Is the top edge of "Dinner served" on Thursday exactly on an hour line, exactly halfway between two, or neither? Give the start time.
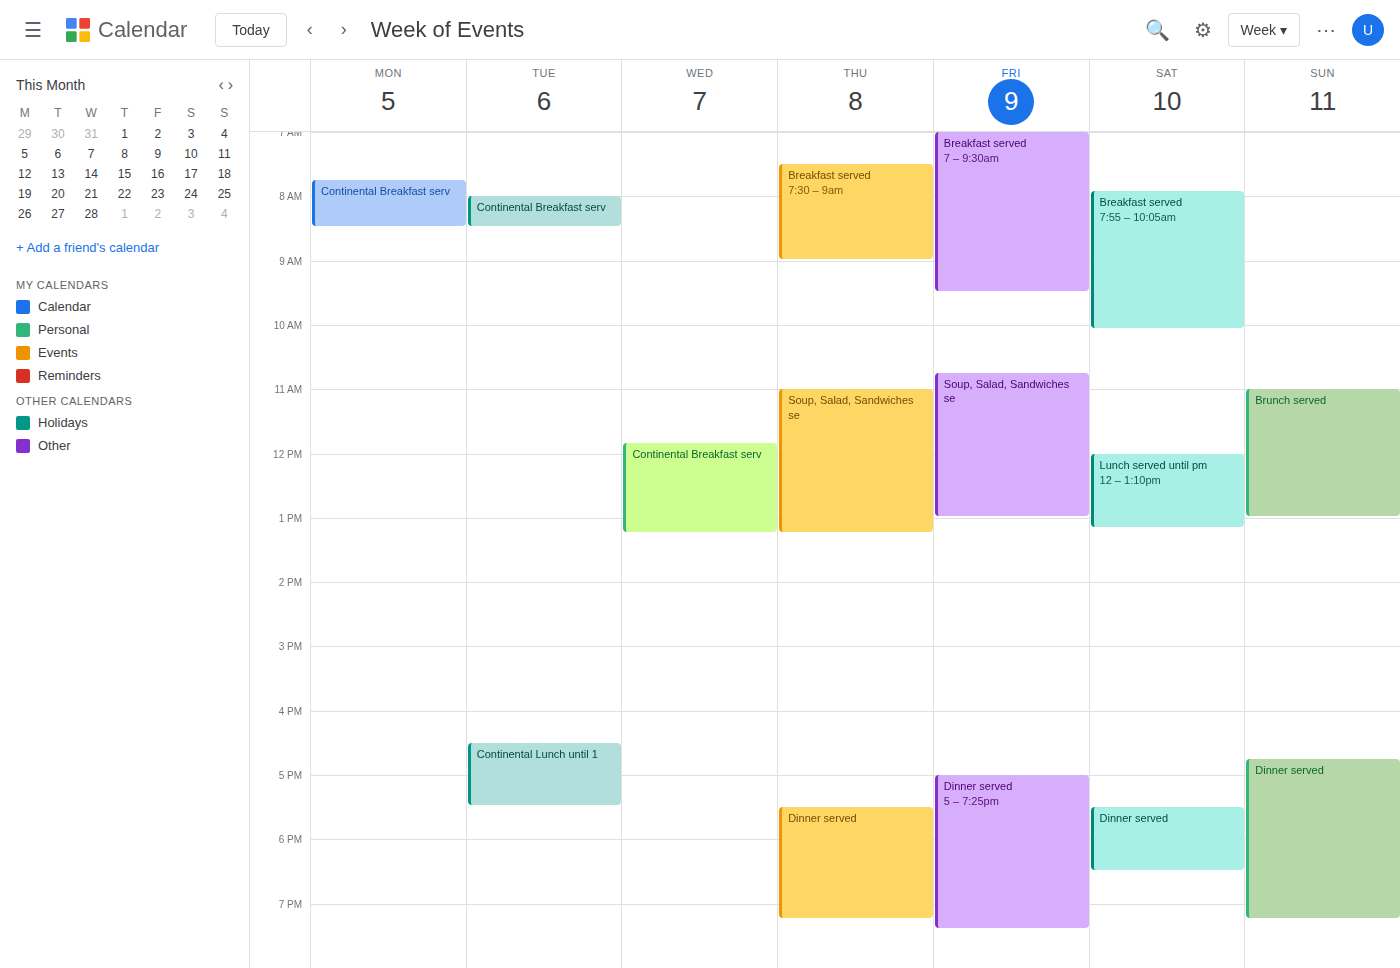
5:30 PM -- halfway between the 5 PM and 6 PM lines.